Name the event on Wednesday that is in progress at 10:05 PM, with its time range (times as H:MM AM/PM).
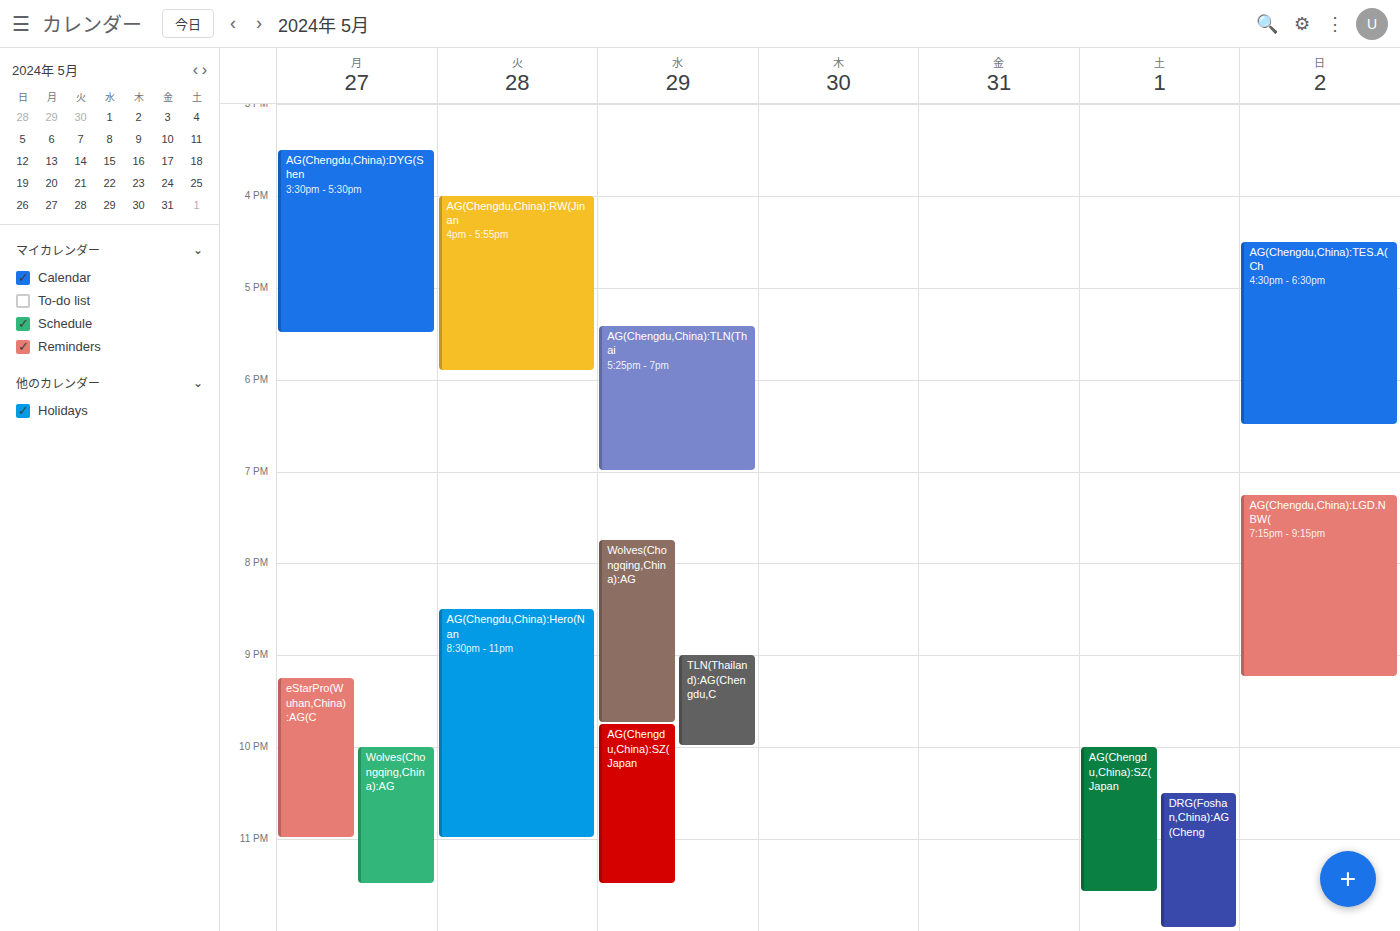
"AG(Chengdu,China):SZ(Japan", 9:45 PM to 11:30 PM